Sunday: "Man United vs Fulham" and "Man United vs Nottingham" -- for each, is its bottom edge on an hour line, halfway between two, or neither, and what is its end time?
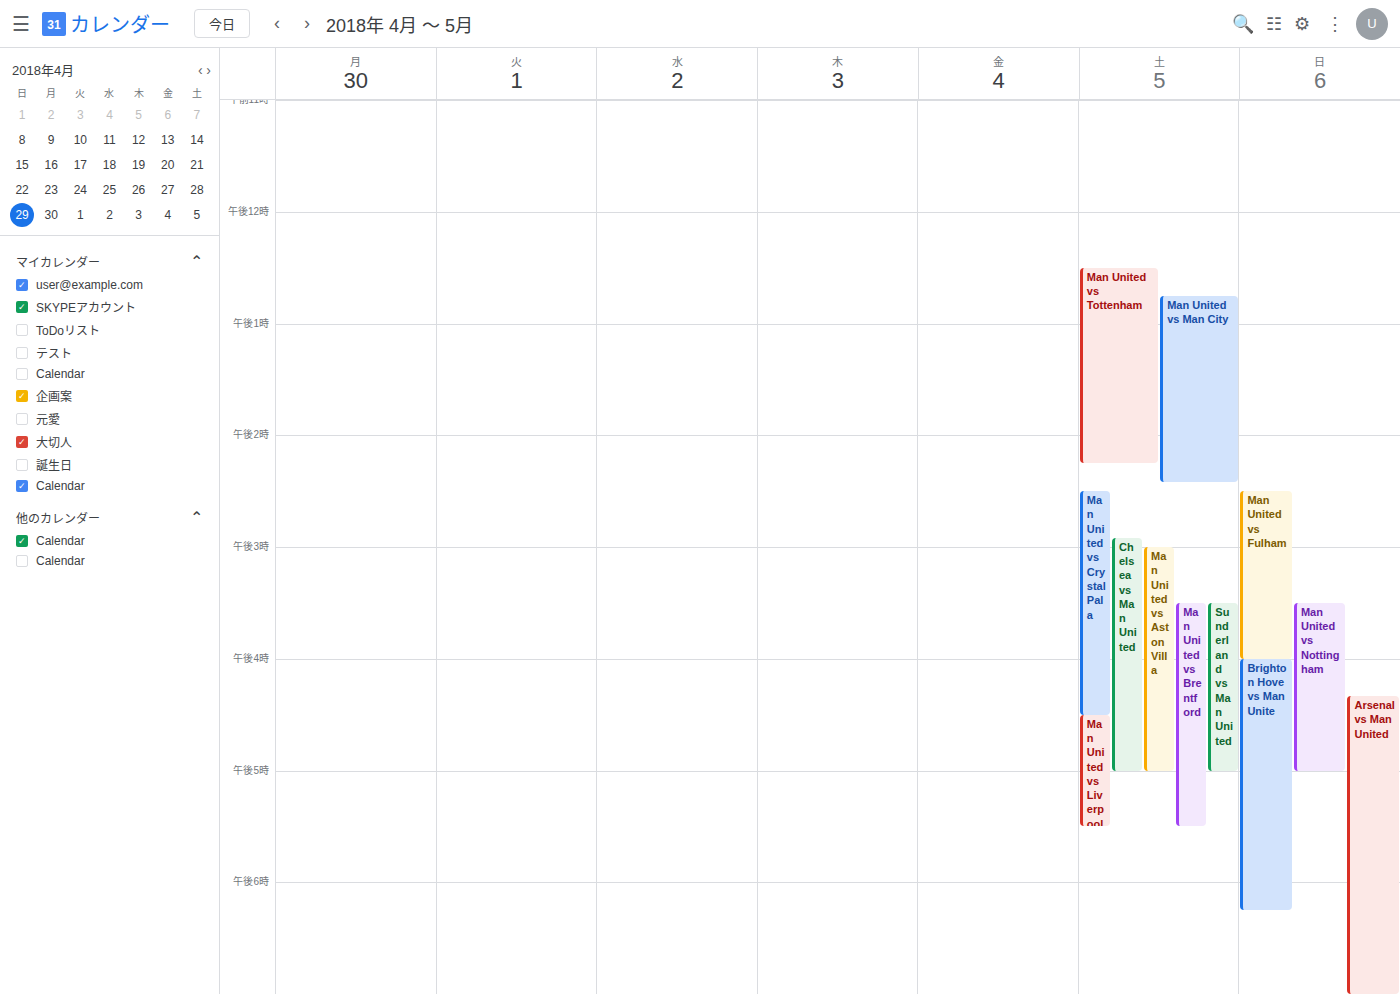
"Man United vs Fulham": 4:00 PM, exactly on the 4 PM line. "Man United vs Nottingham": 5:00 PM, exactly on the 5 PM line.